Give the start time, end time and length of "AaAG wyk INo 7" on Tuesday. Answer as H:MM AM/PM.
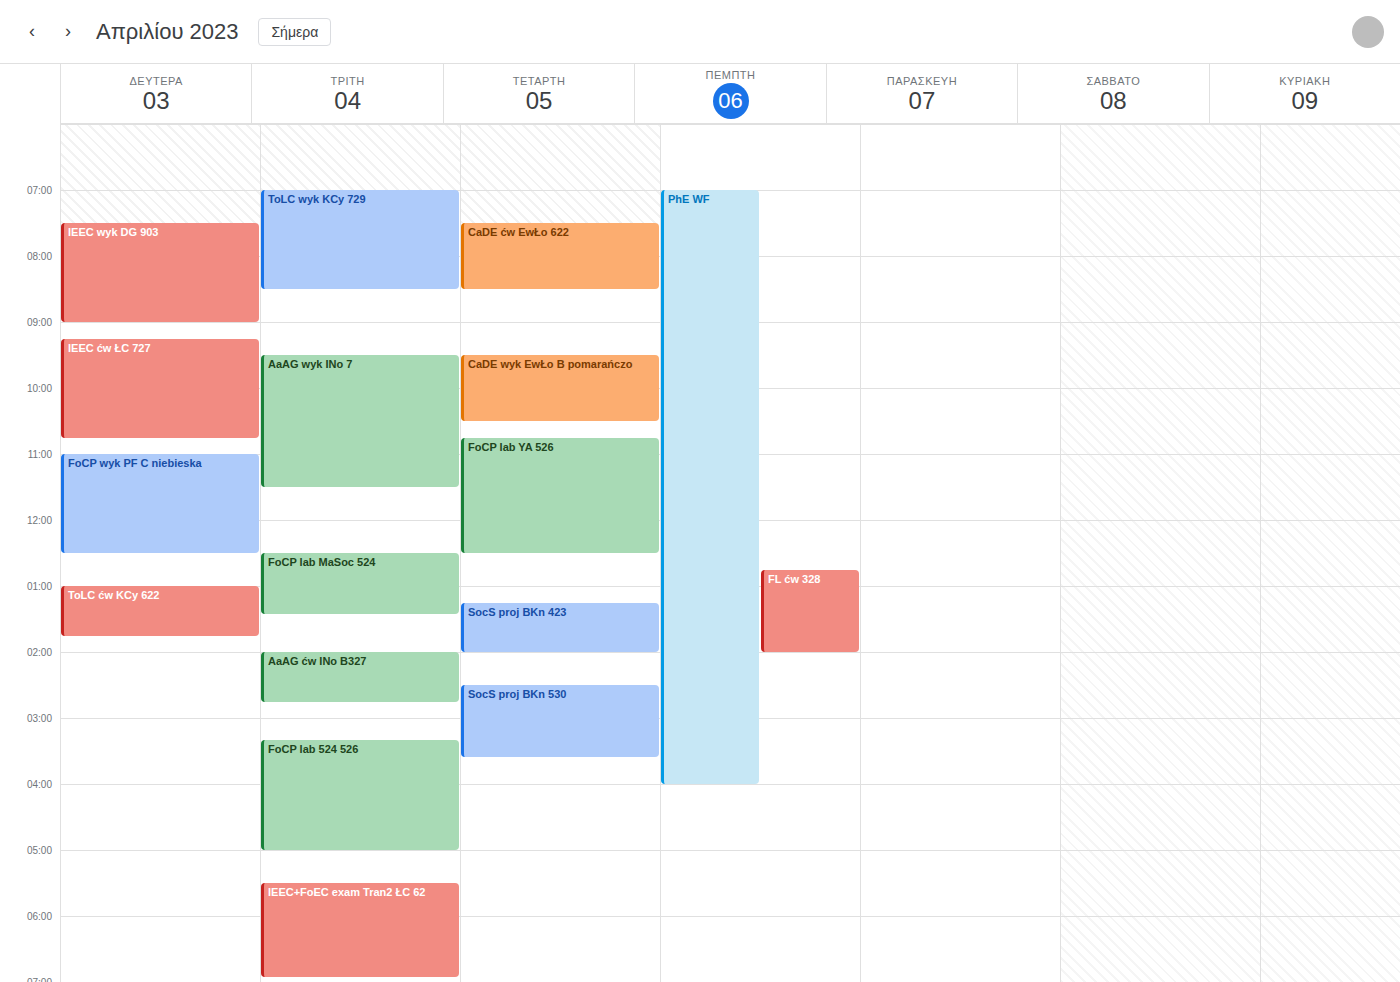
9:30 AM to 11:30 AM, 2 hours